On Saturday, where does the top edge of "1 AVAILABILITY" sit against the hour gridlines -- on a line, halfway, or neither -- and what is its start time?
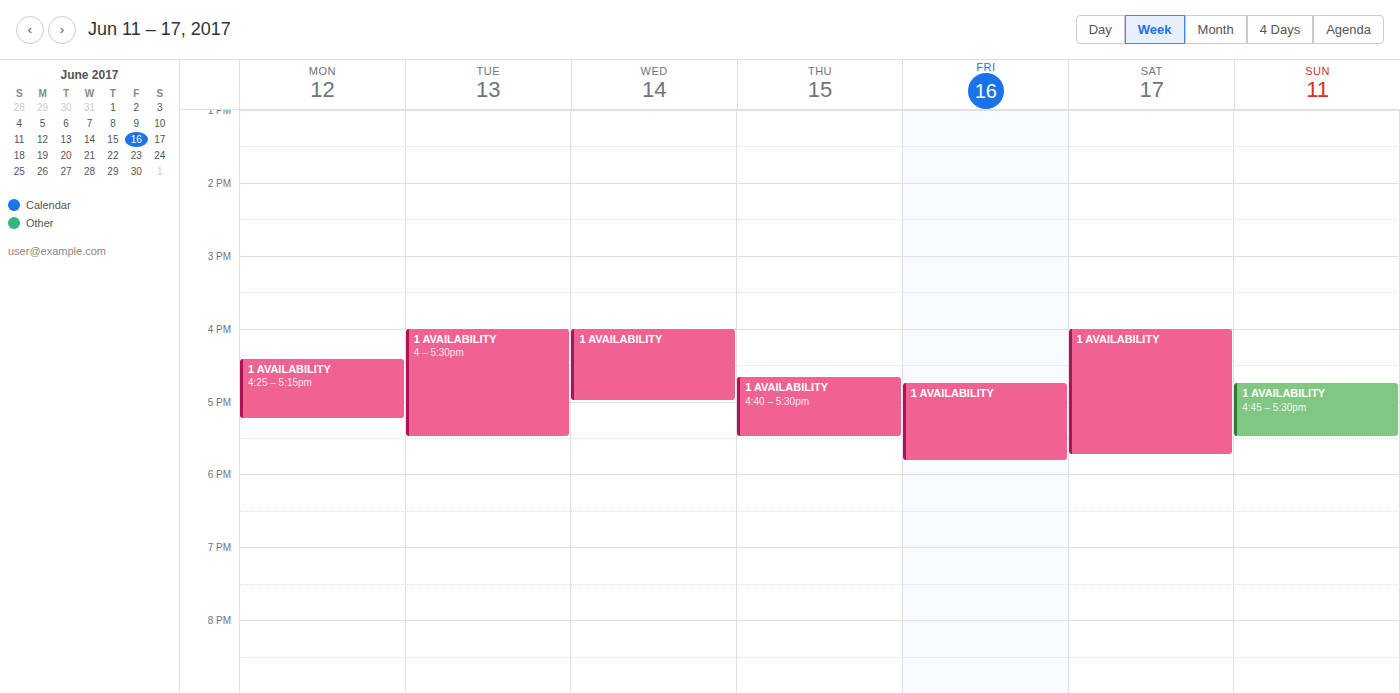
4:00 PM -- exactly on the 4 PM line.